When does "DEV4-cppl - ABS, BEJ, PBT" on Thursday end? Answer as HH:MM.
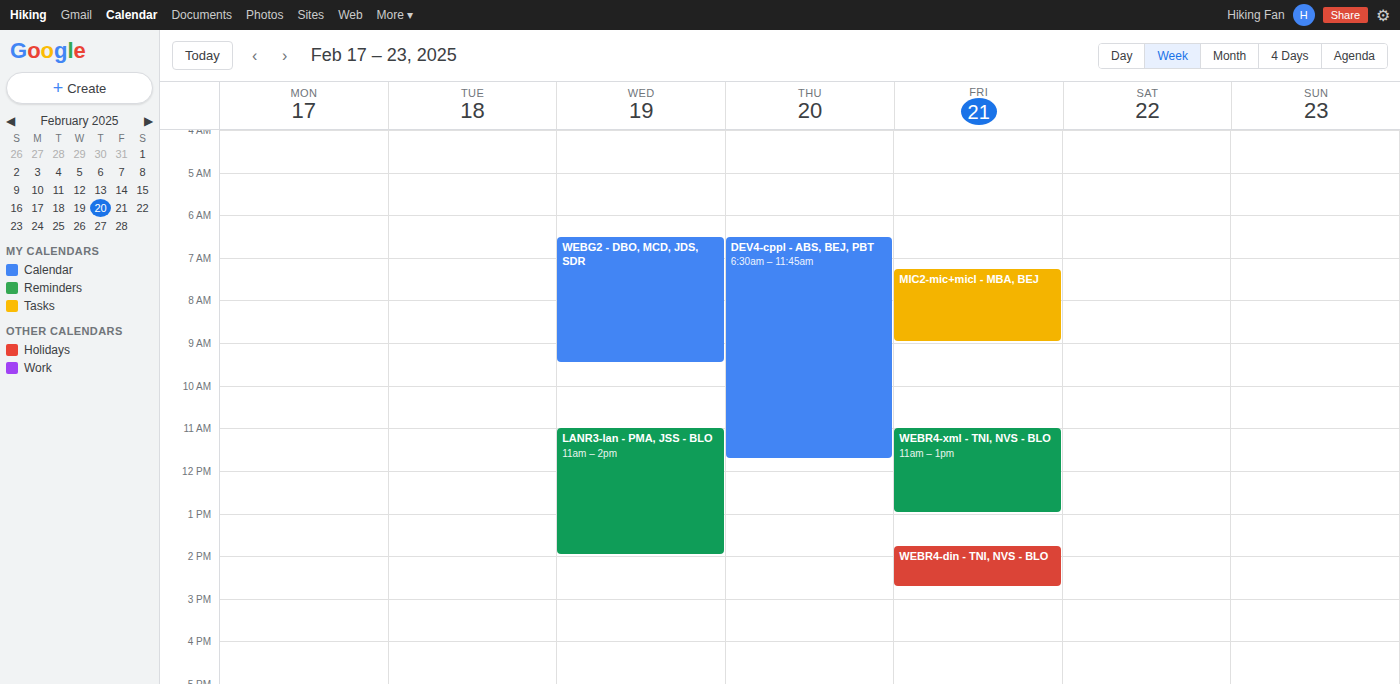
11:45